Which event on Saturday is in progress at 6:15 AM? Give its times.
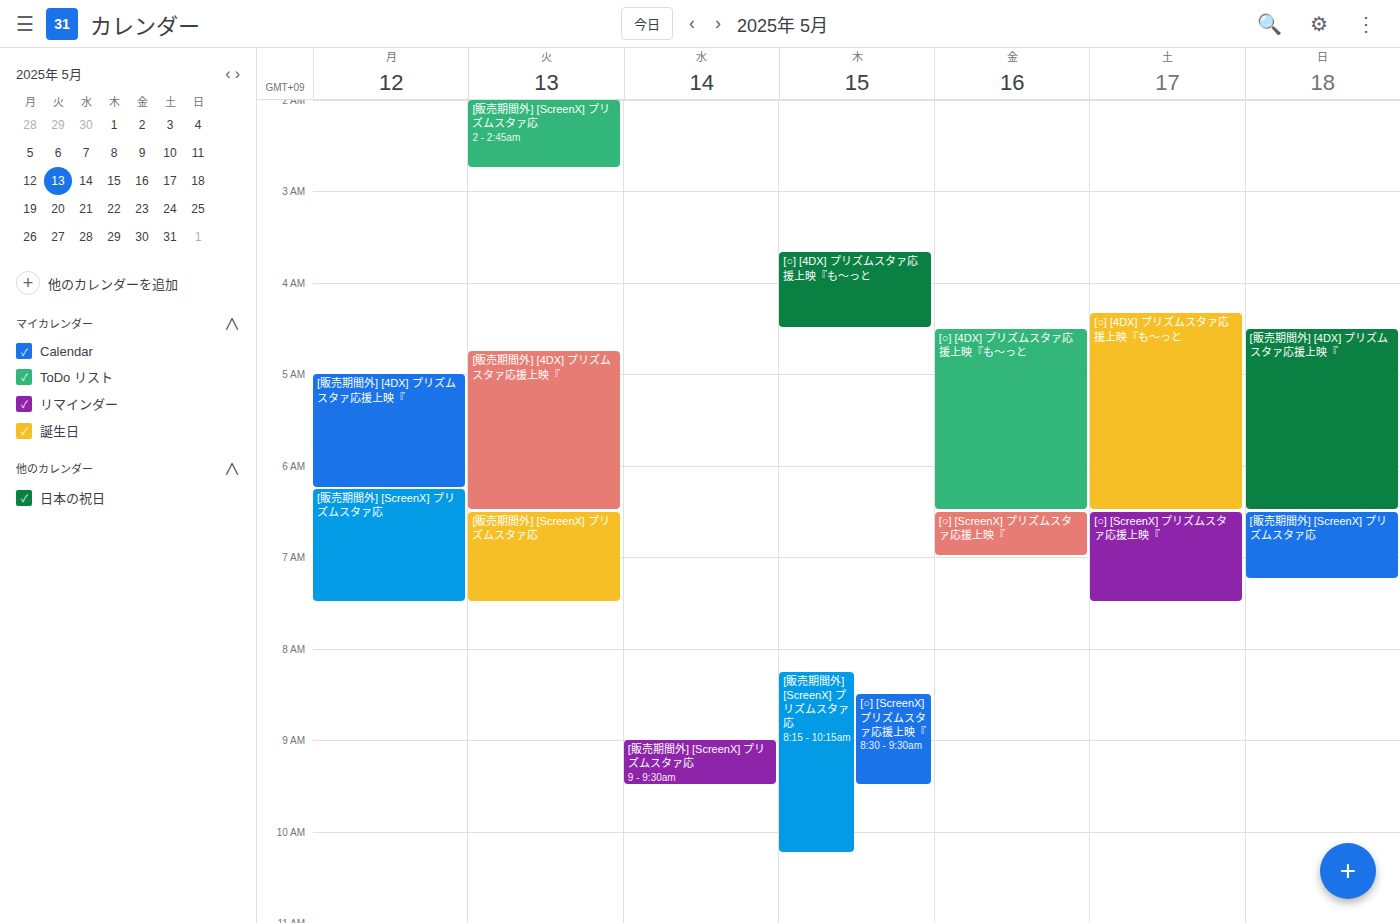
"[○] [4DX] プリズムスタァ応援上映『も～っと", 4:20 AM to 6:30 AM